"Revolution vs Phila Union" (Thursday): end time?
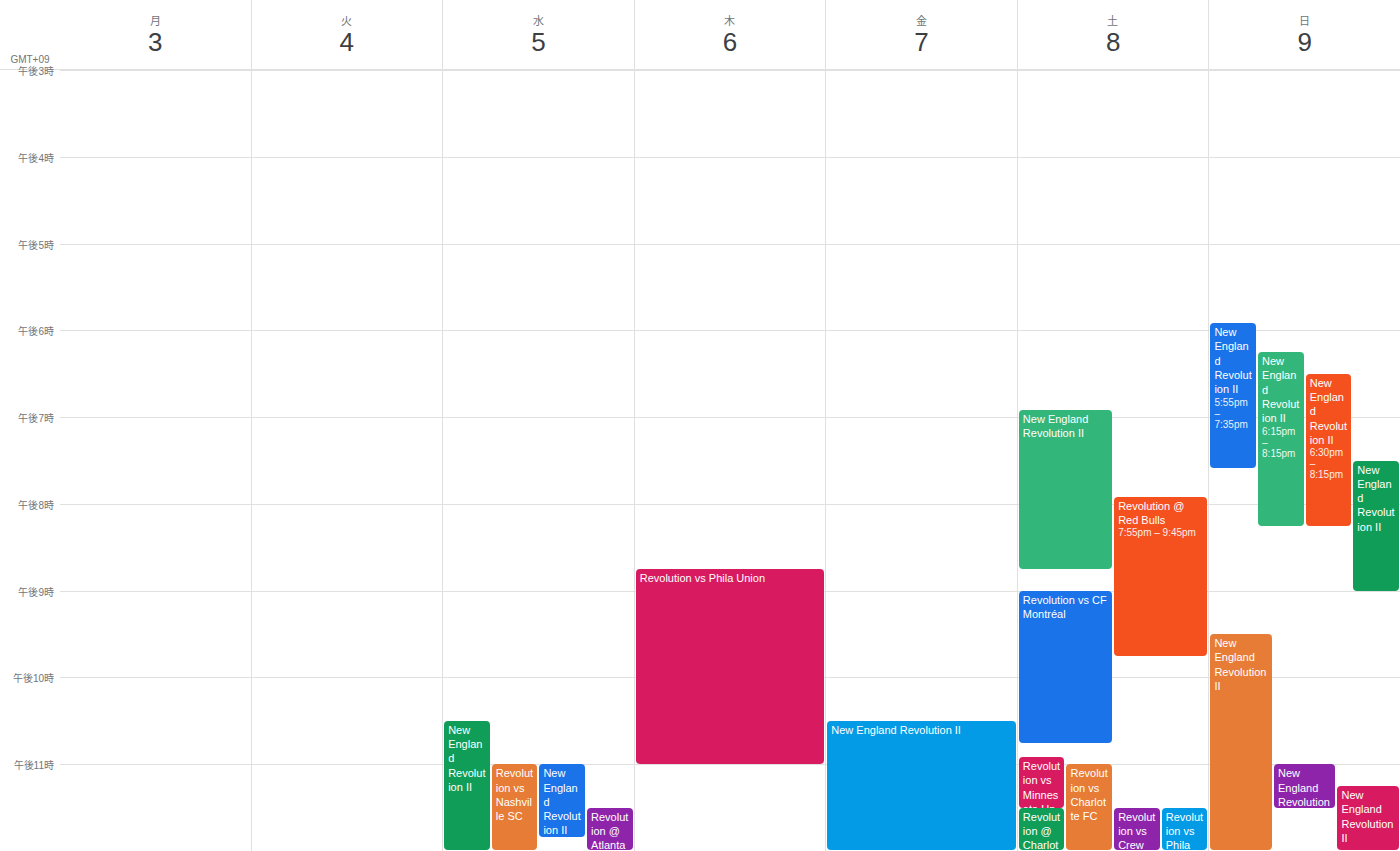
23:00